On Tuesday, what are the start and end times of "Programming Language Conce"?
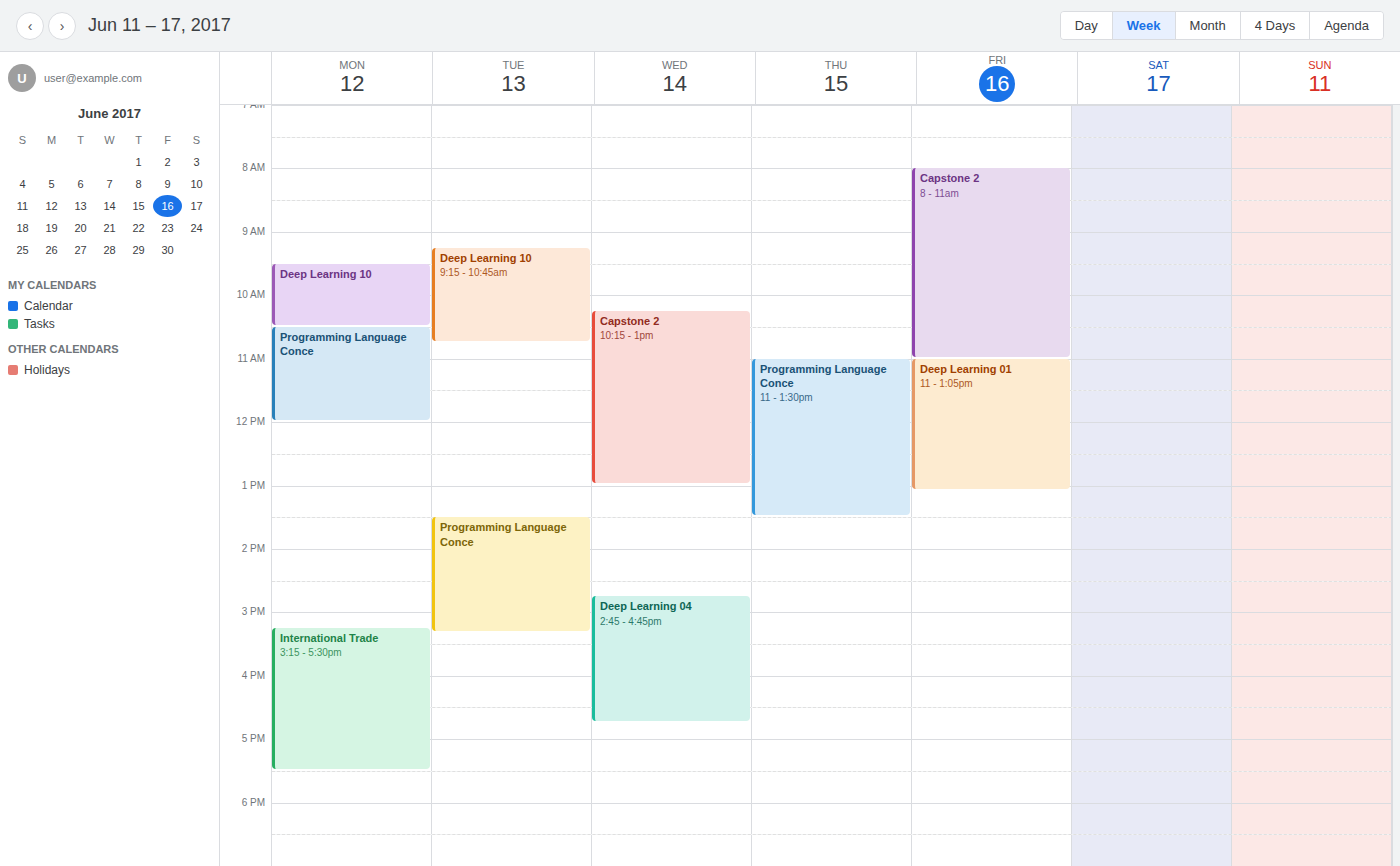
1:30 PM to 3:20 PM